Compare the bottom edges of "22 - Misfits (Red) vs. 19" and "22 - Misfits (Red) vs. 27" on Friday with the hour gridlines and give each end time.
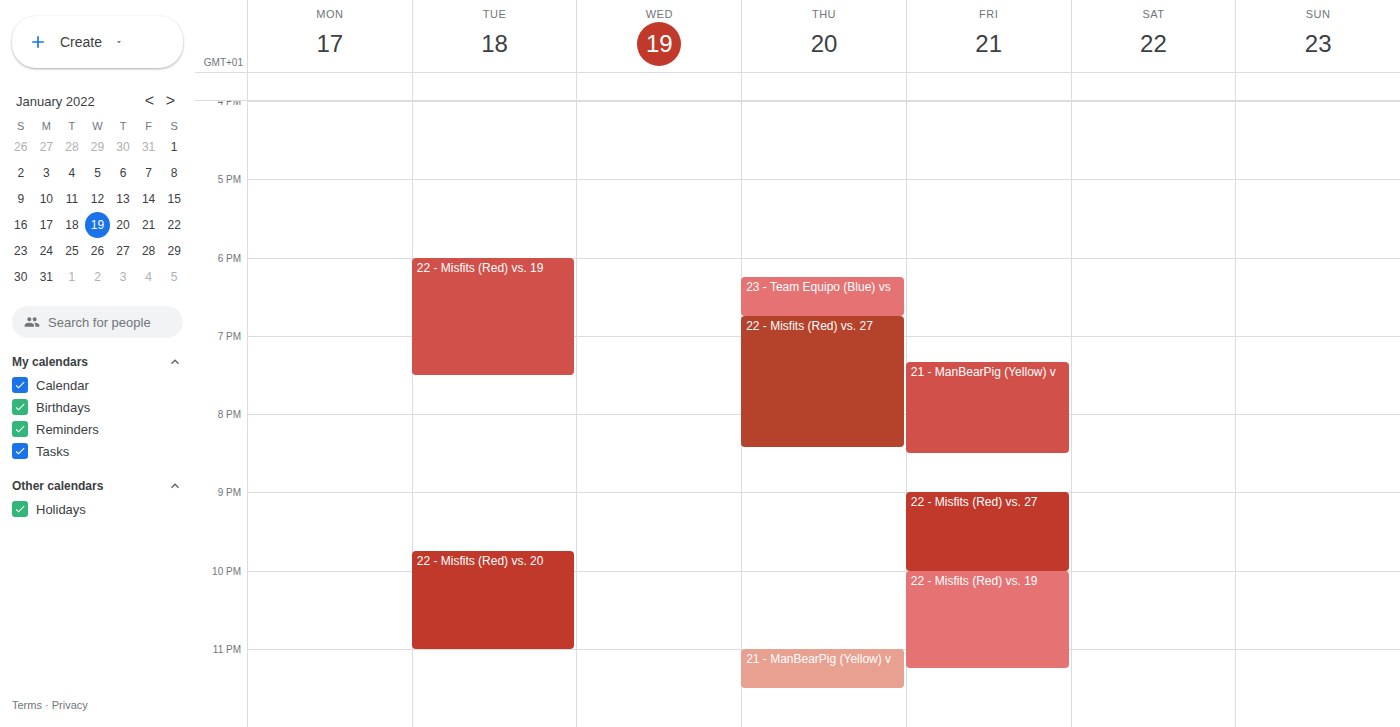
"22 - Misfits (Red) vs. 19": 11:15 PM, neither: a quarter of the way from the 11 PM line to the 12 AM line. "22 - Misfits (Red) vs. 27": 10:00 PM, exactly on the 10 PM line.